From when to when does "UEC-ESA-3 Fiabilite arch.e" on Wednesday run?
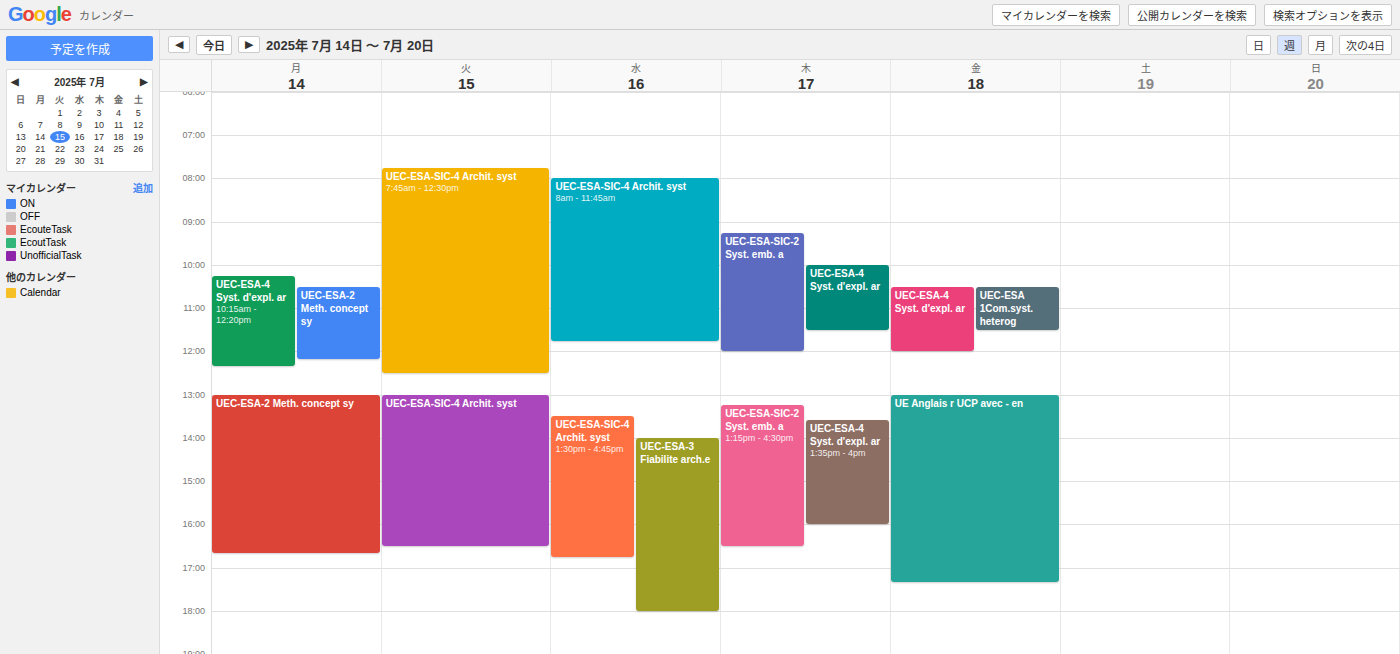
2:00 PM to 6:00 PM